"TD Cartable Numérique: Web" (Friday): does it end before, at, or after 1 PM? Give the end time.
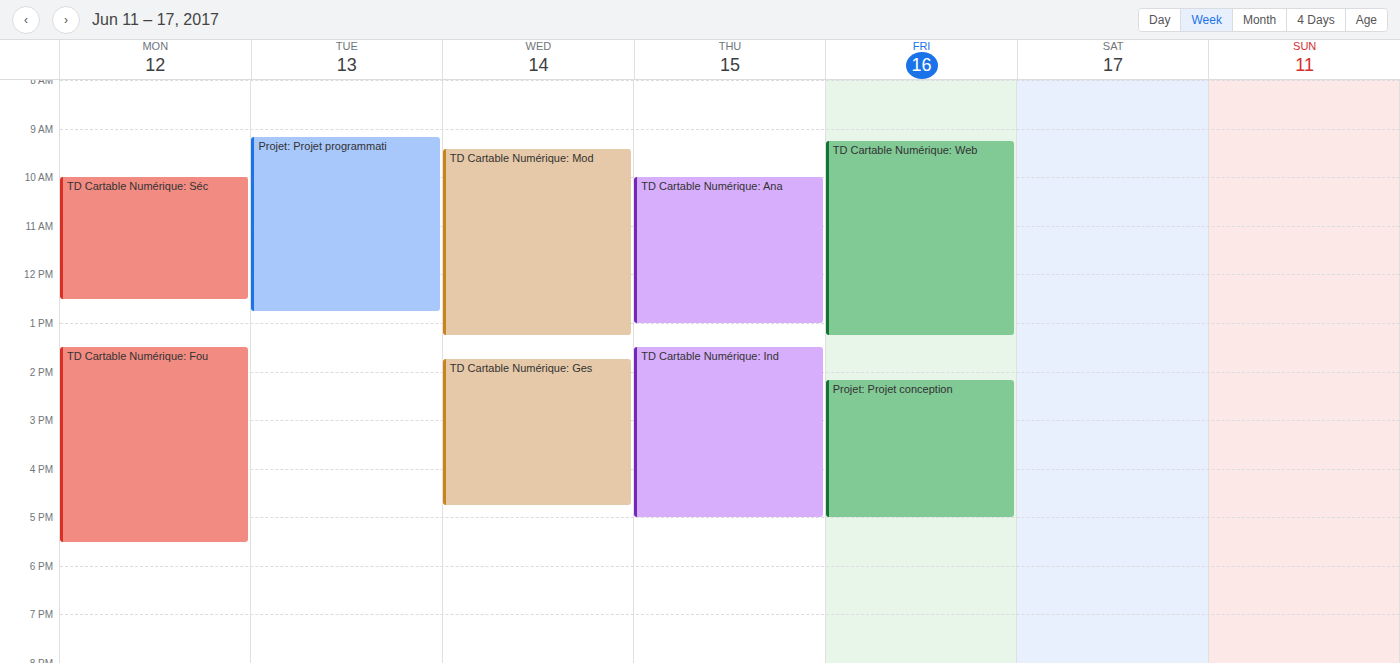
1:15 PM -- after 1 PM, 15 minutes below the 1 PM line.